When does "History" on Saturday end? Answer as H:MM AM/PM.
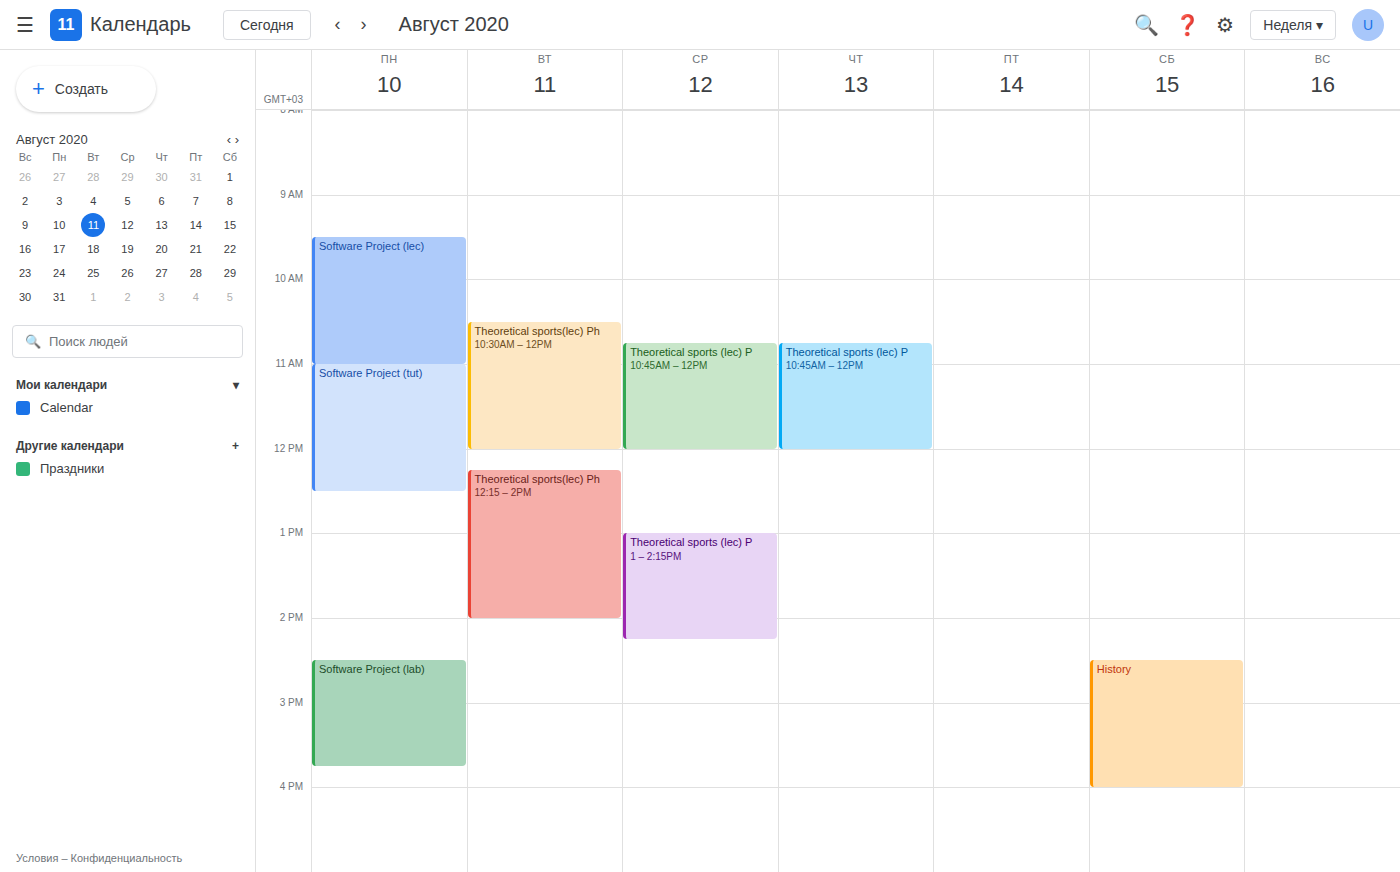
4:00 PM